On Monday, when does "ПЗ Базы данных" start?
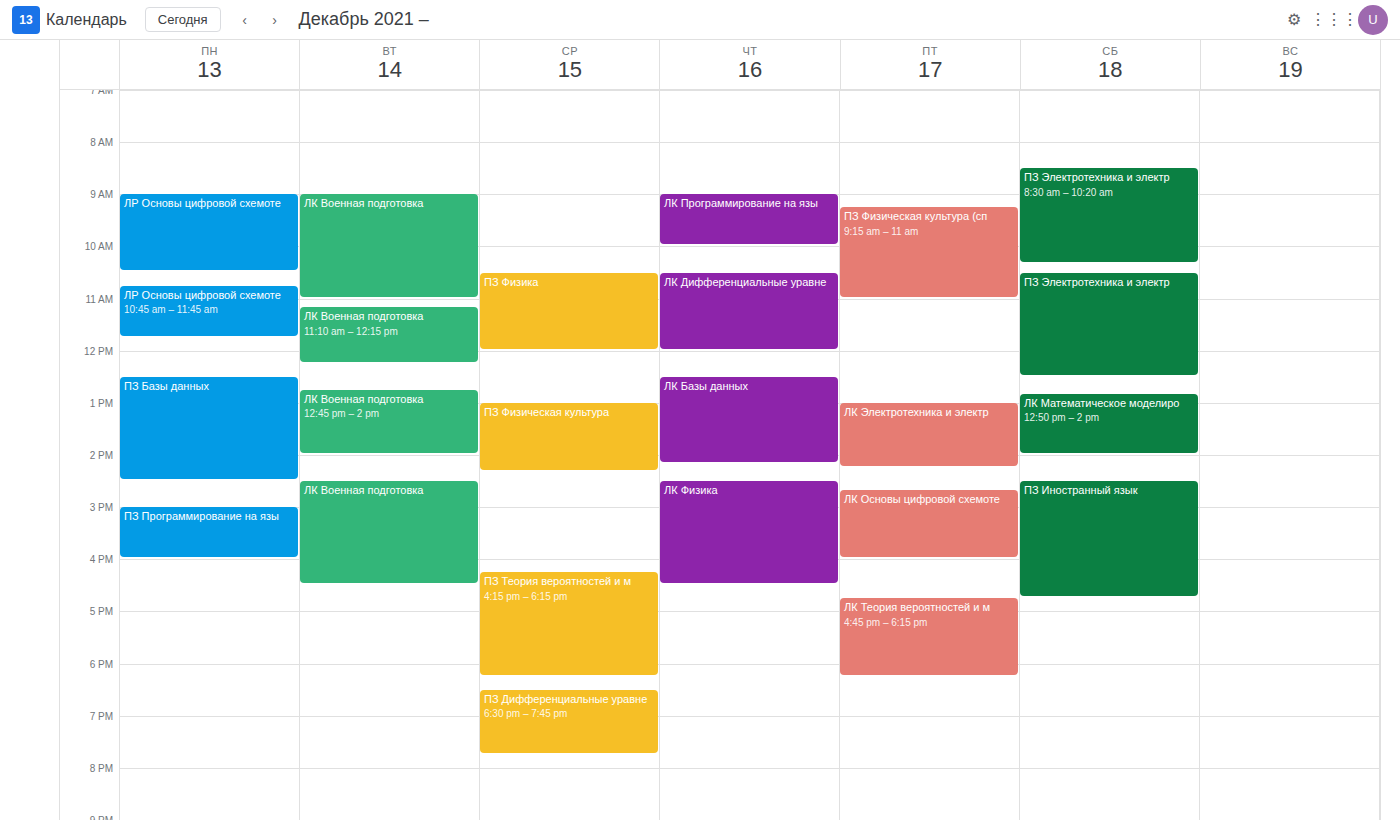
12:30 PM